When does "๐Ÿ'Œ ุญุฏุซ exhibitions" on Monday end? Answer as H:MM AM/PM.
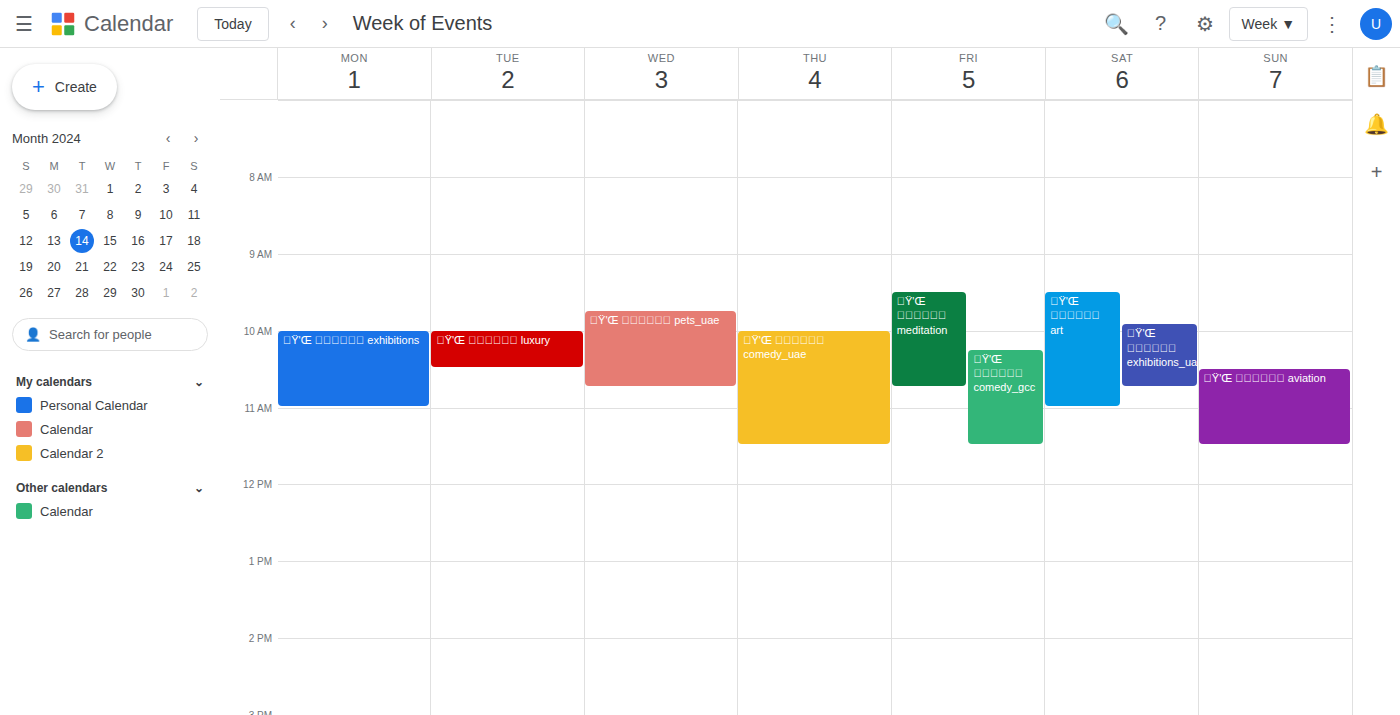
11:00 AM